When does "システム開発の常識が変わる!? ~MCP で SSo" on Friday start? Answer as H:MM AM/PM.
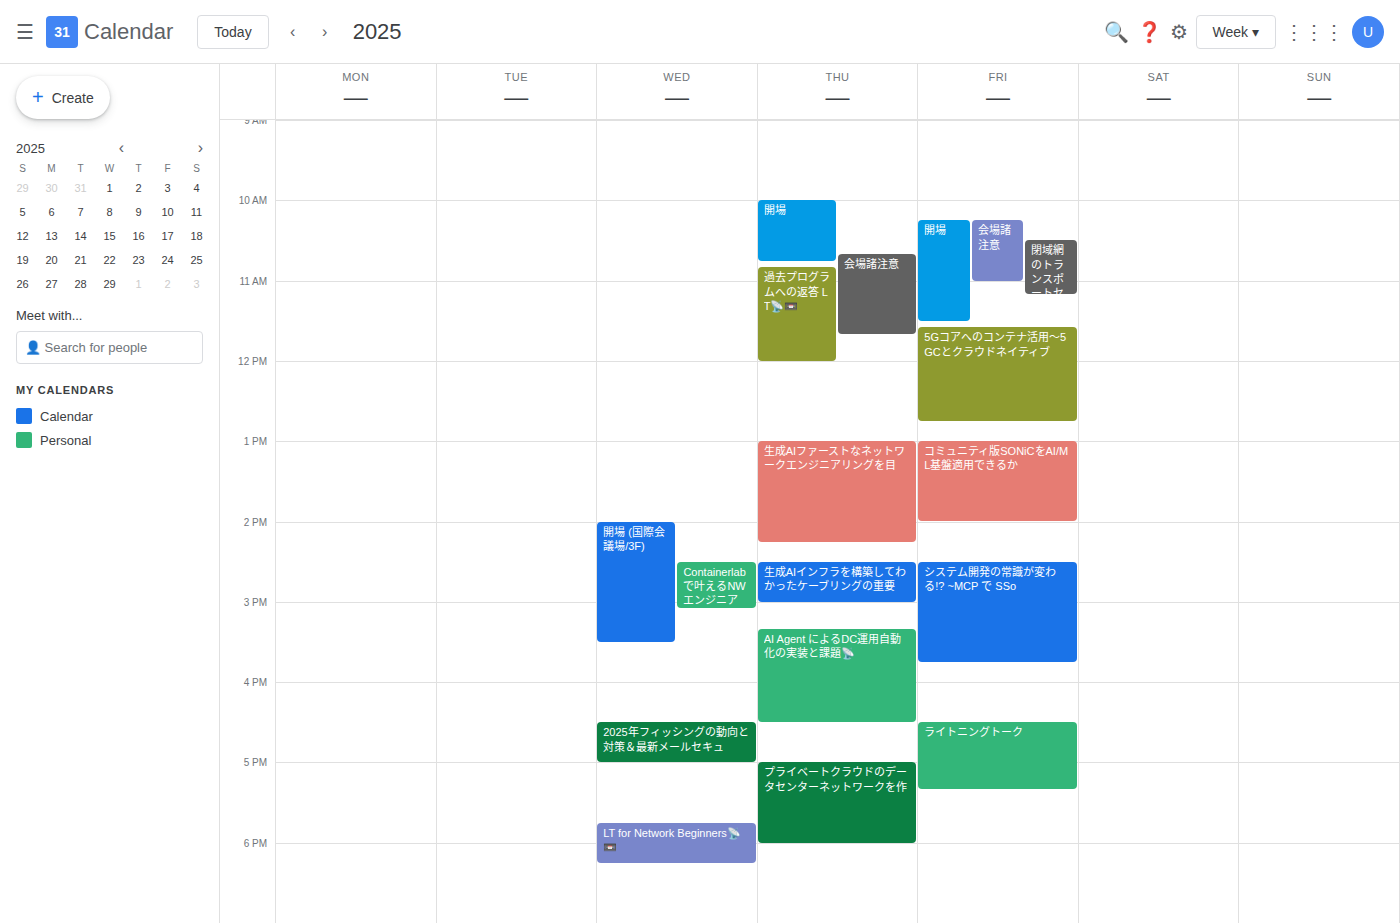
2:30 PM